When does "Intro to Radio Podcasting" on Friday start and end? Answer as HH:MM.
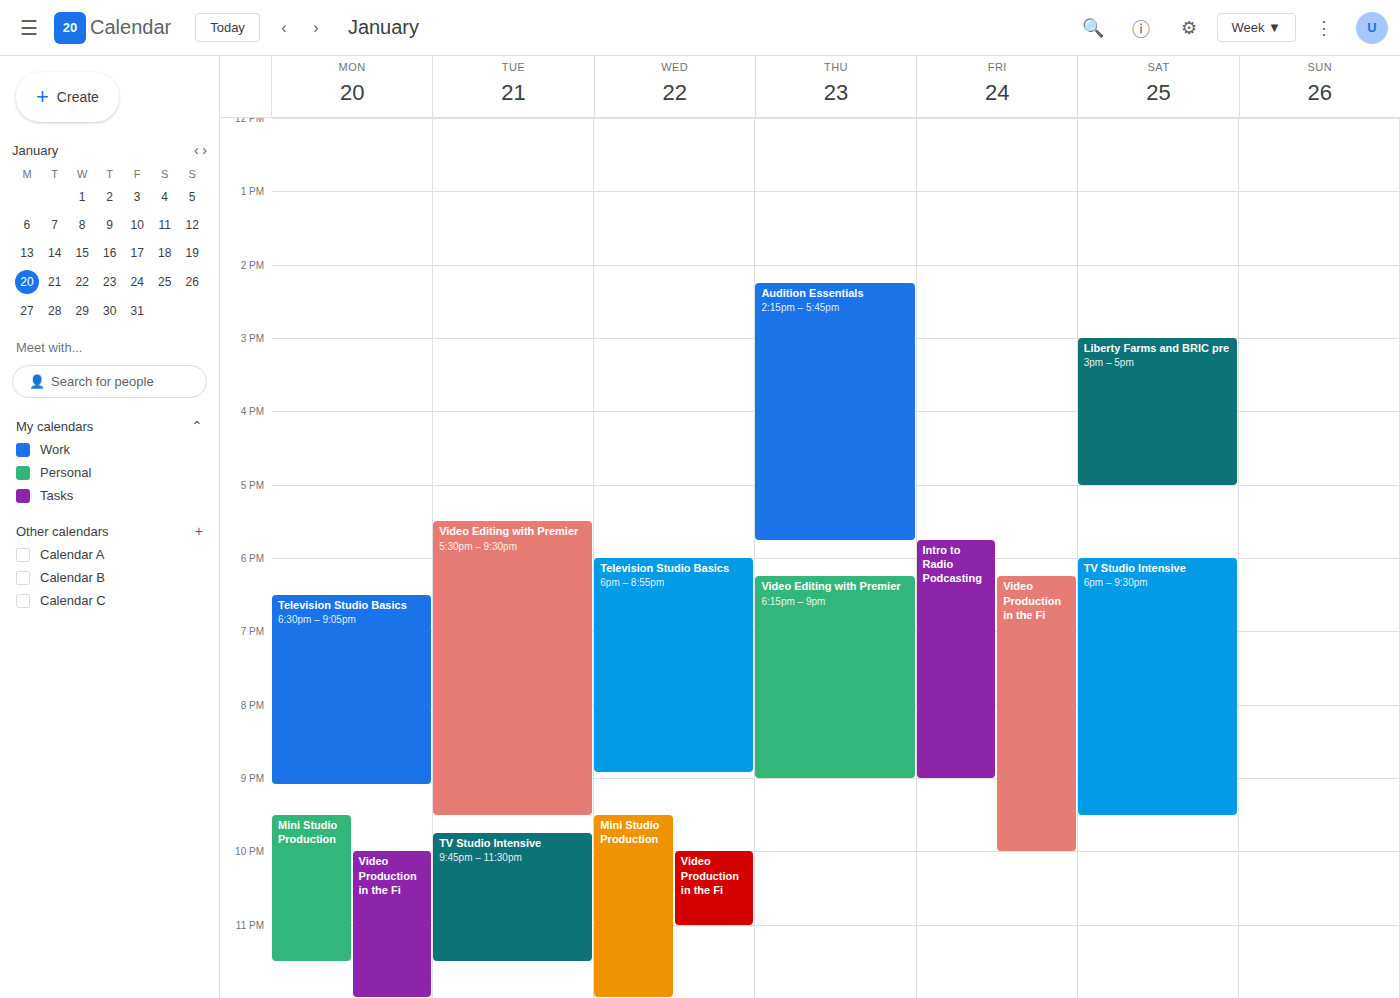
17:45 to 21:00